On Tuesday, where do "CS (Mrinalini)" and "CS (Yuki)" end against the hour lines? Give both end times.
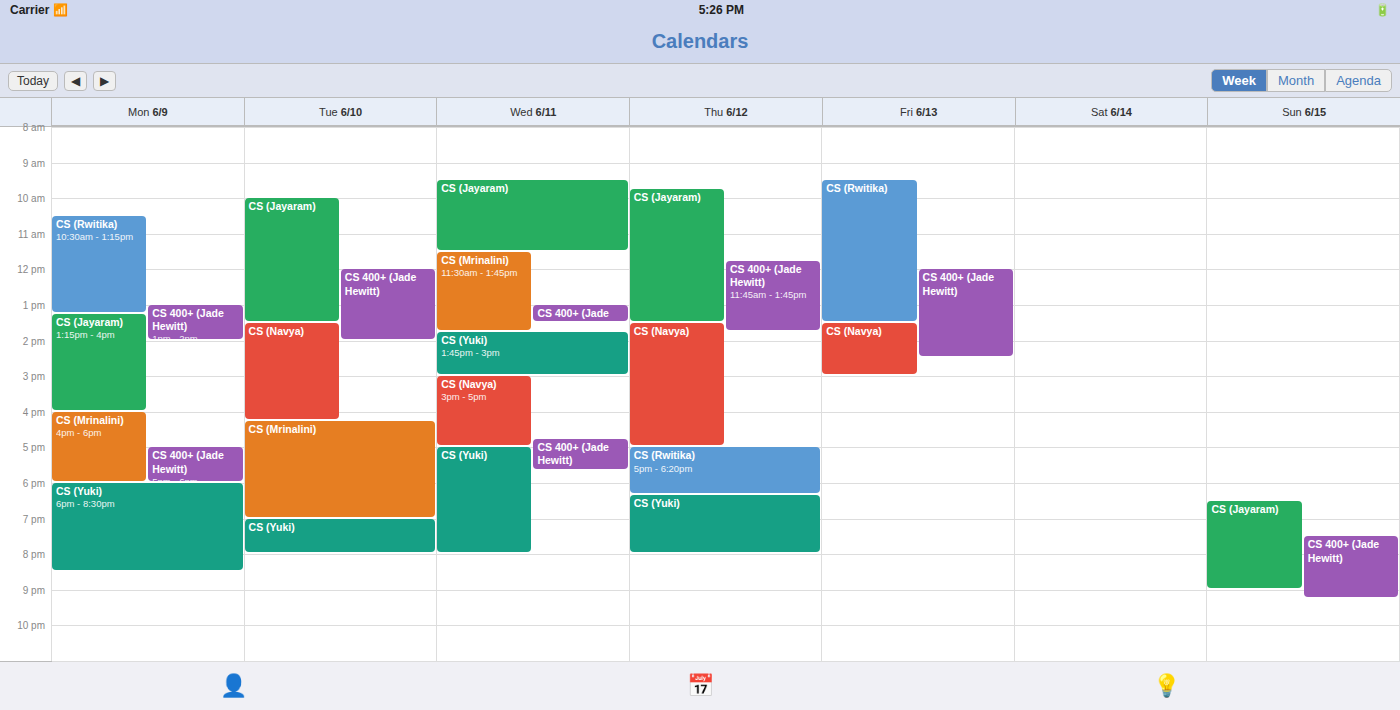
"CS (Mrinalini)": 7:00 PM, exactly on the 7 PM line. "CS (Yuki)": 8:00 PM, exactly on the 8 PM line.